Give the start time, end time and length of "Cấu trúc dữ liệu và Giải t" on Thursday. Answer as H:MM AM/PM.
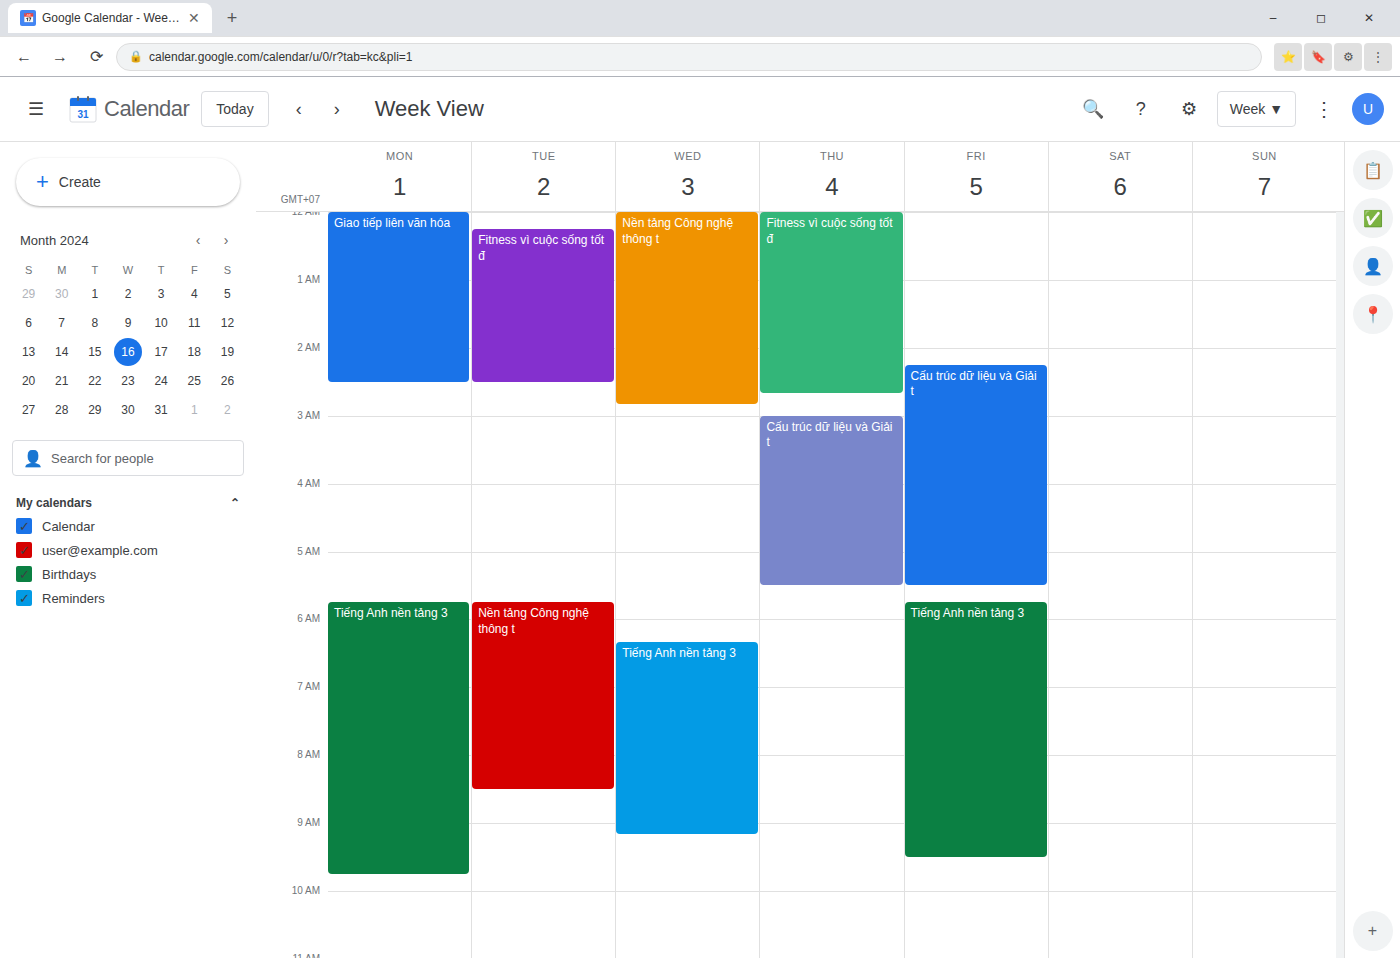
3:00 AM to 5:30 AM, 2 hours 30 minutes